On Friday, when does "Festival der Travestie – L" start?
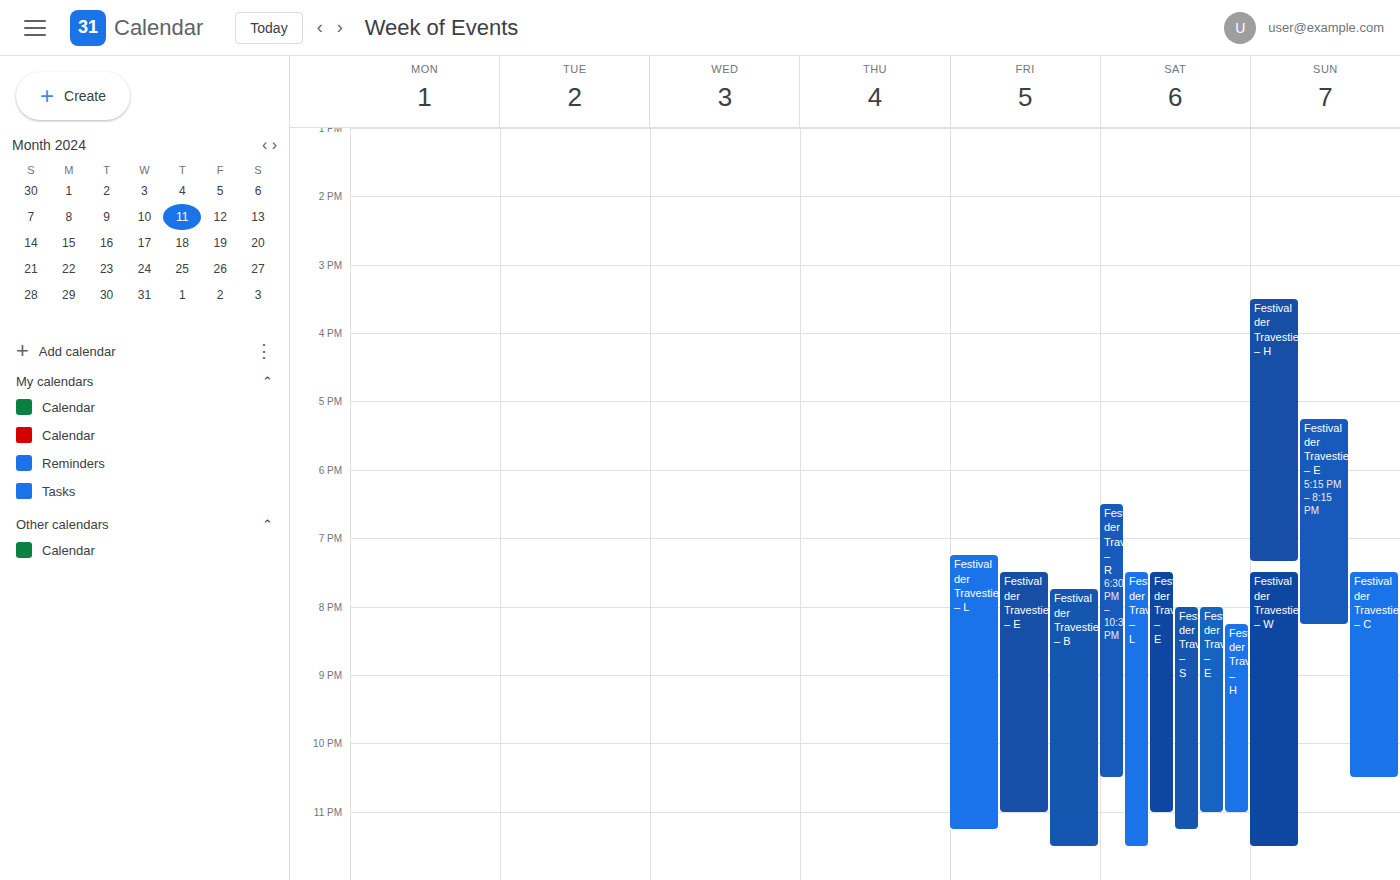
7:15 PM